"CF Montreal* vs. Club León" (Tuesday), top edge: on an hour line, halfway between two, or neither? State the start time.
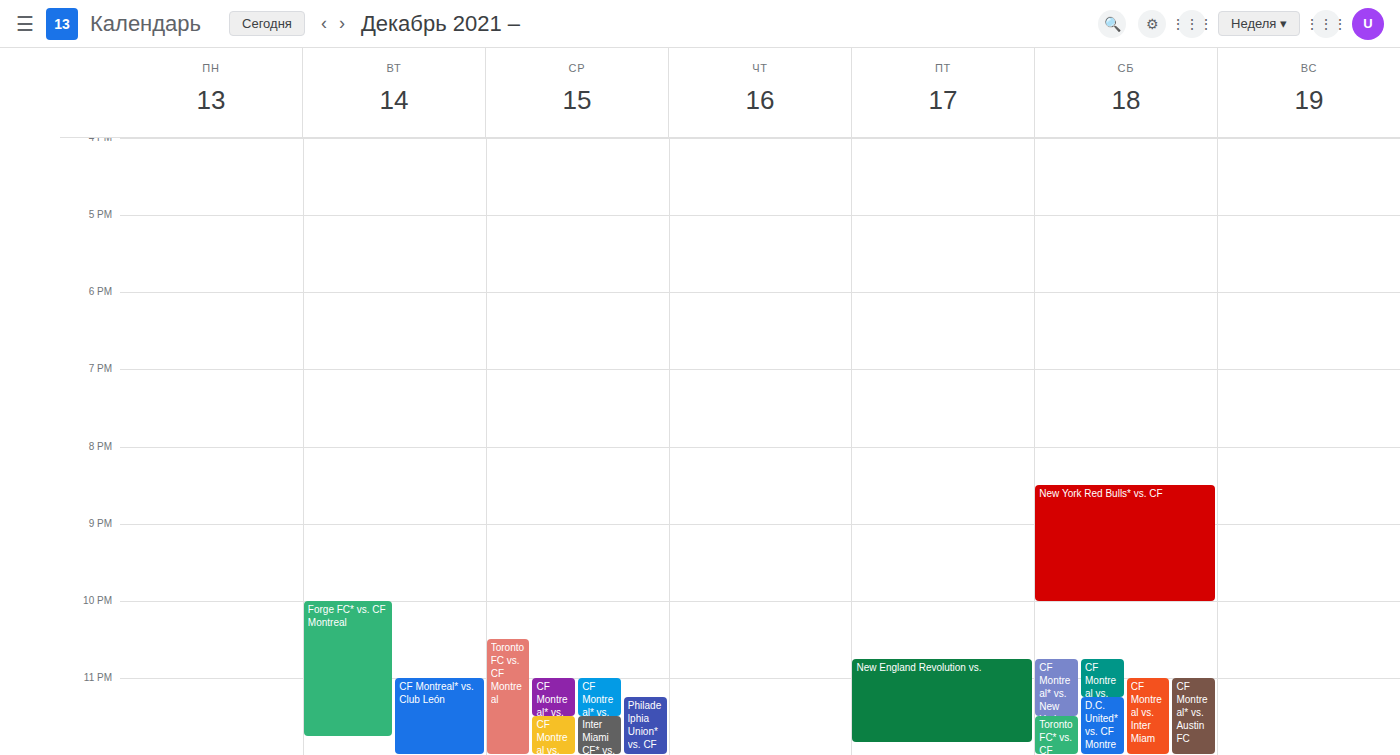
23:00 -- exactly on the 23:00 line.